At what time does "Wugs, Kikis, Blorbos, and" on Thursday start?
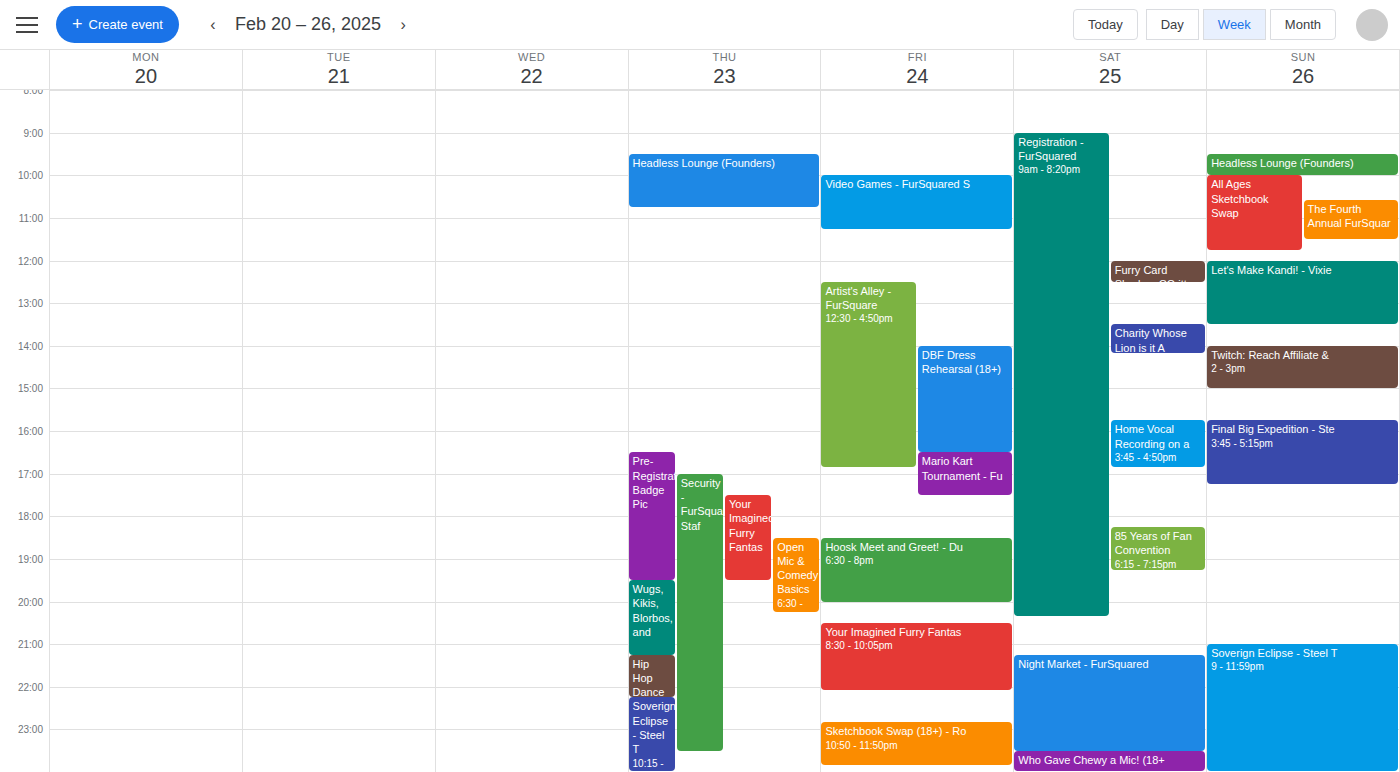
19:30